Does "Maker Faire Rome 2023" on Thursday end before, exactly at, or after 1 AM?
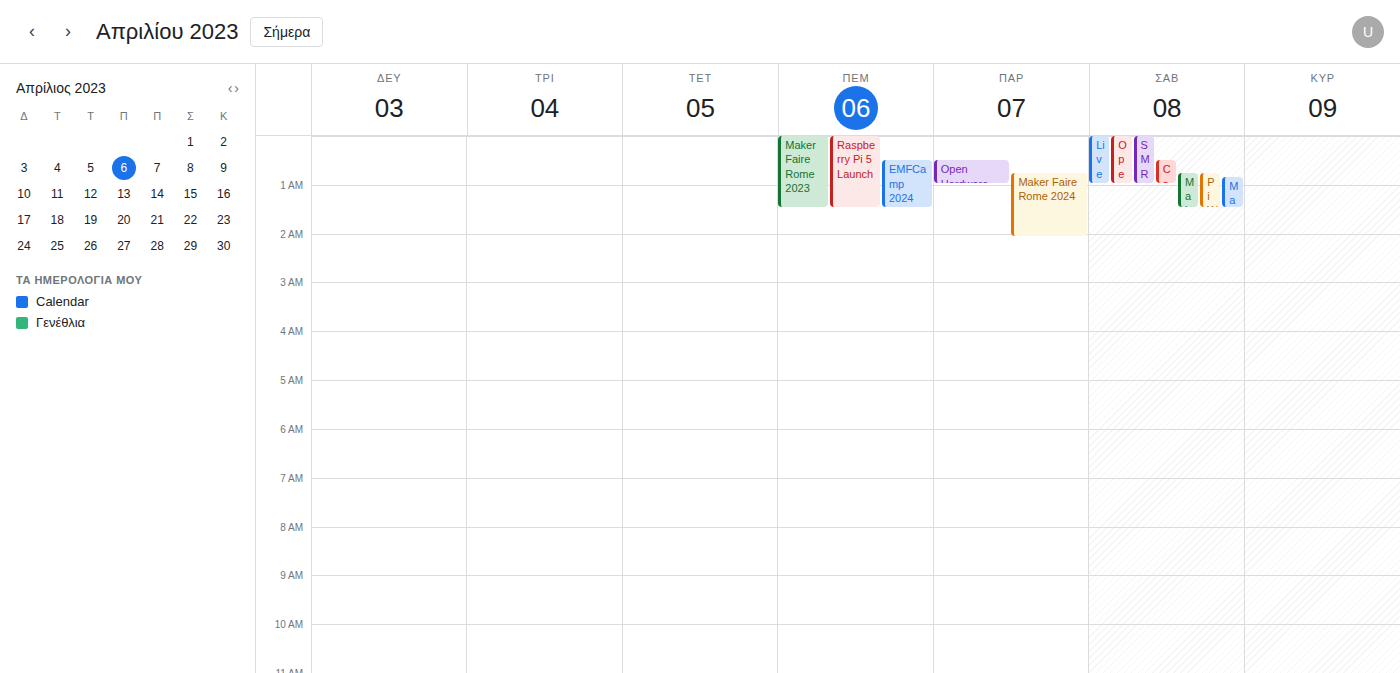
1:30 AM -- after 1 AM, 30 minutes below the 1 AM line.